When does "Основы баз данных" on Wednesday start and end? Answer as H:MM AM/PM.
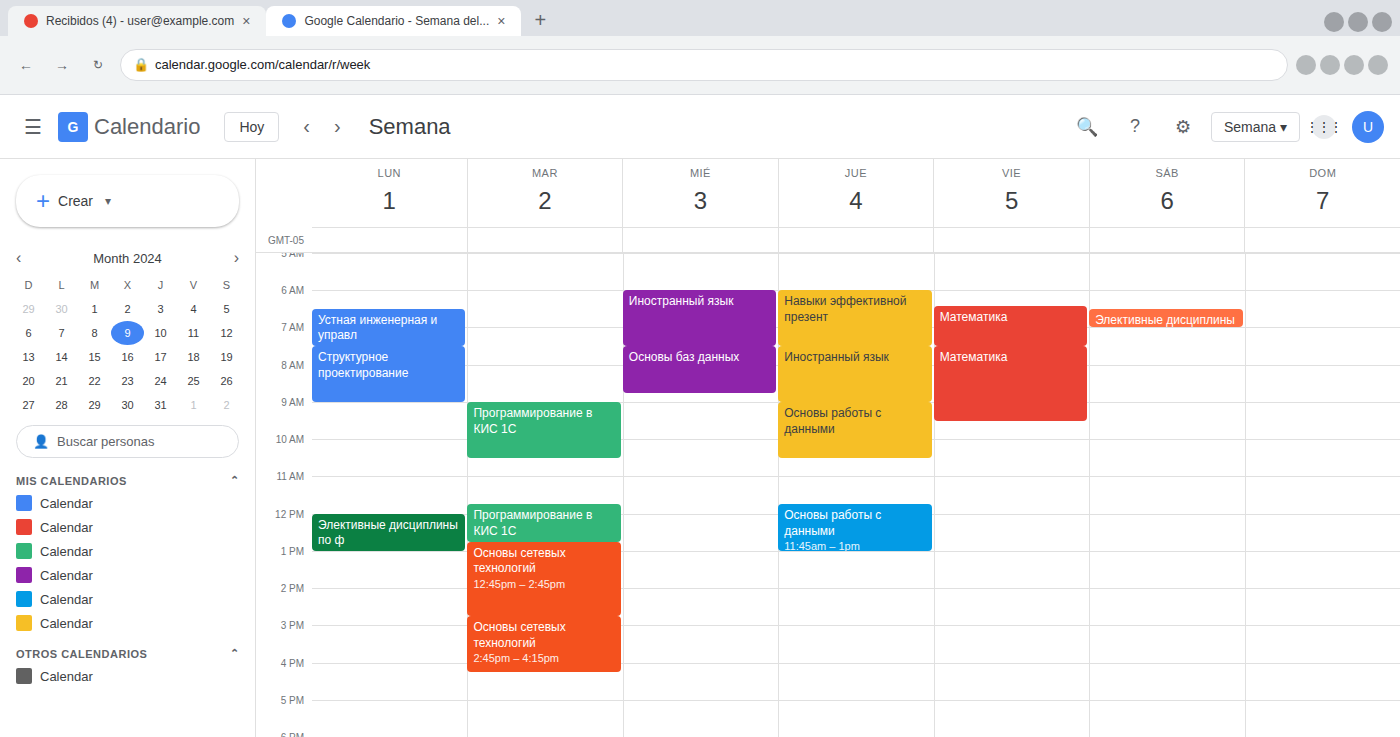
7:30 AM to 8:45 AM